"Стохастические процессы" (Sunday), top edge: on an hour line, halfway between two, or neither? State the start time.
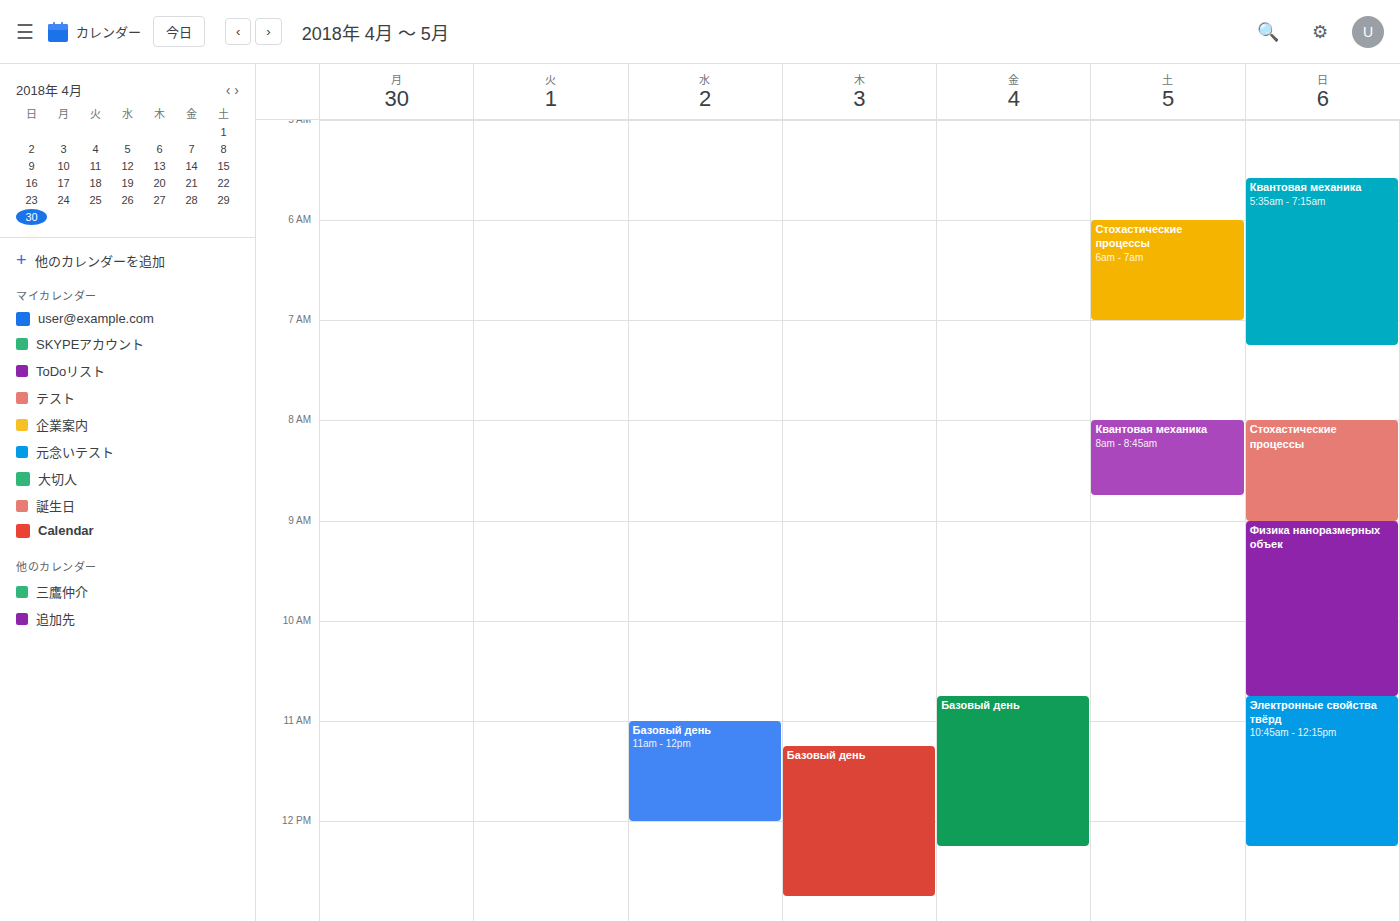
8:00 AM -- exactly on the 8 AM line.